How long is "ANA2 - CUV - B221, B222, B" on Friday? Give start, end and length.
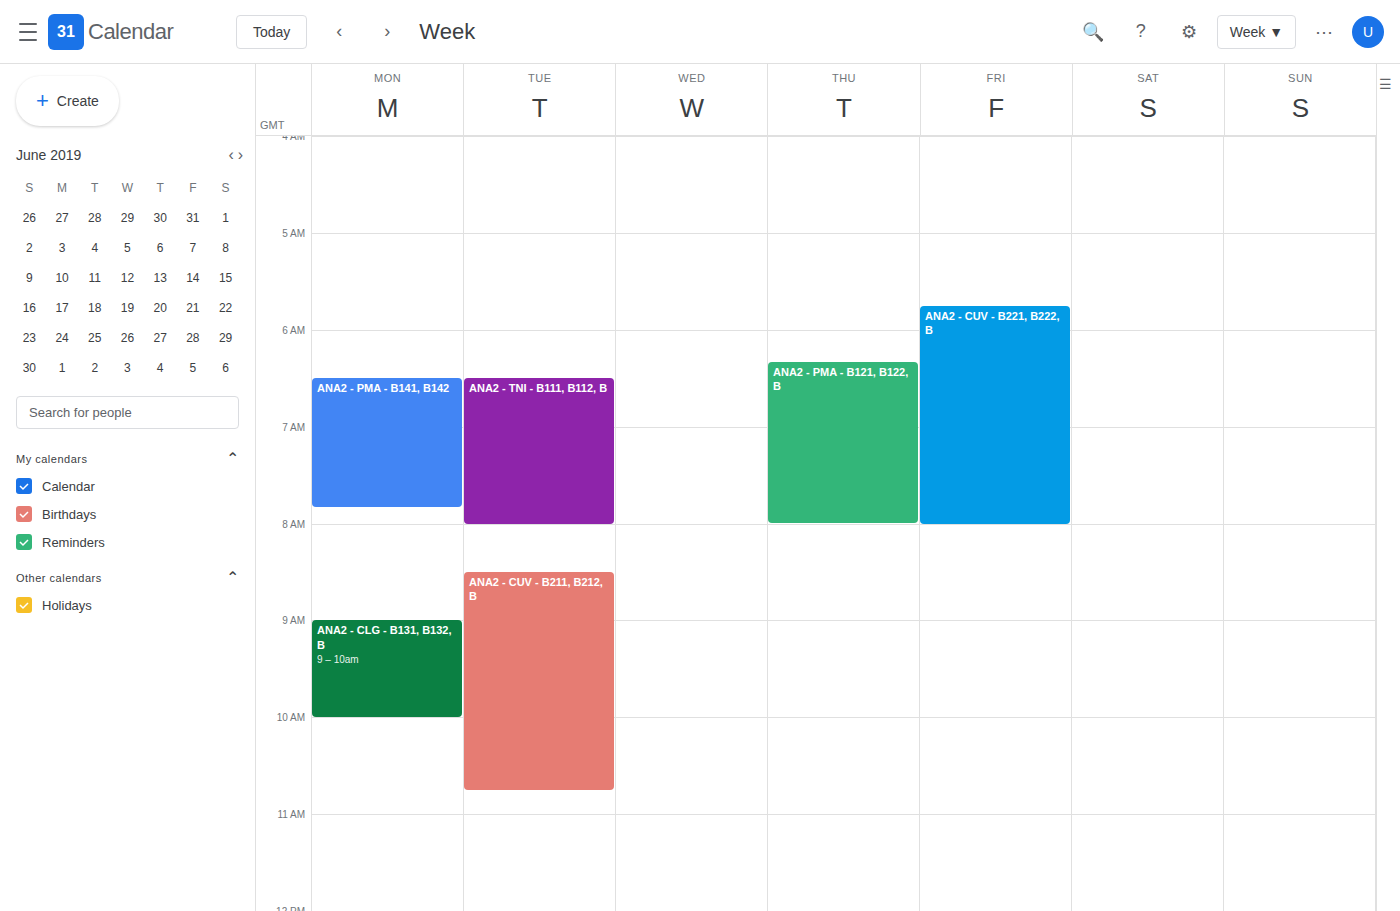
5:45 AM to 8:00 AM, 2 hours 15 minutes